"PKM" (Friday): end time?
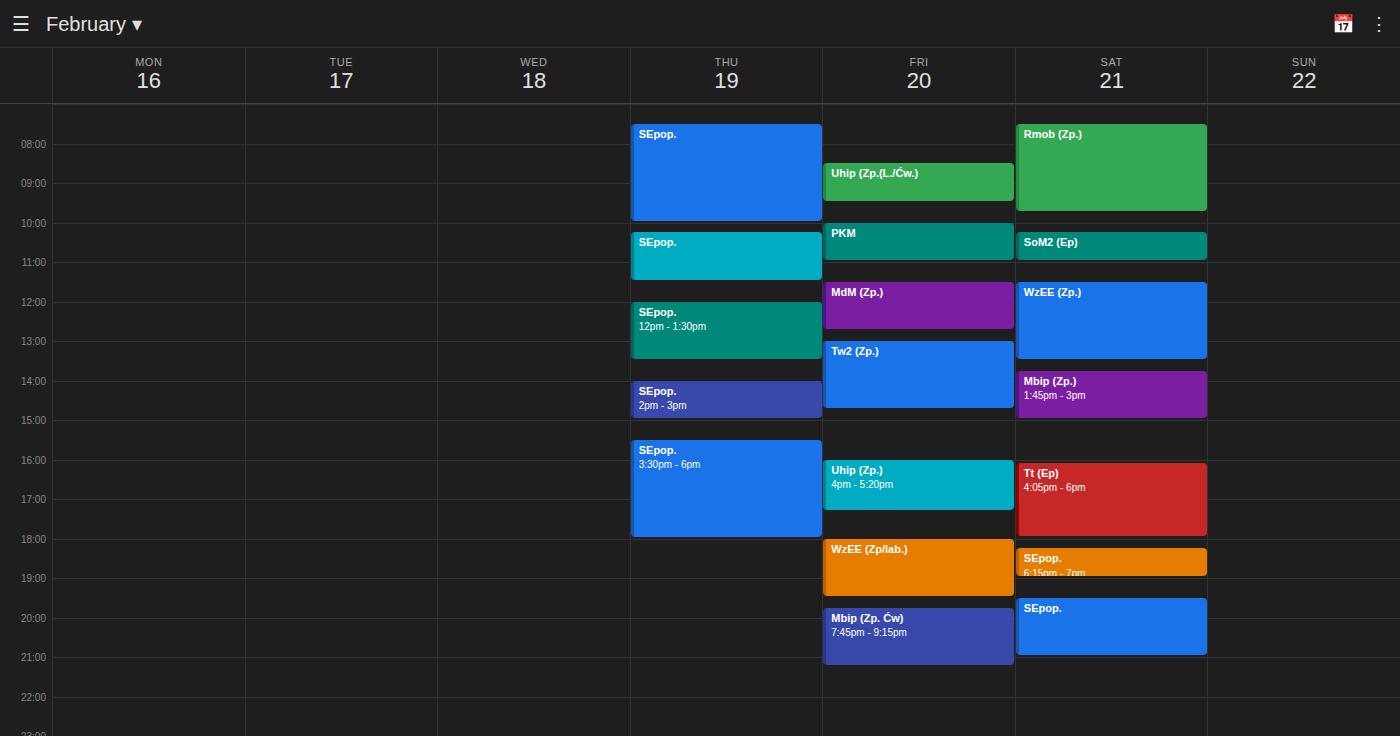
11:00